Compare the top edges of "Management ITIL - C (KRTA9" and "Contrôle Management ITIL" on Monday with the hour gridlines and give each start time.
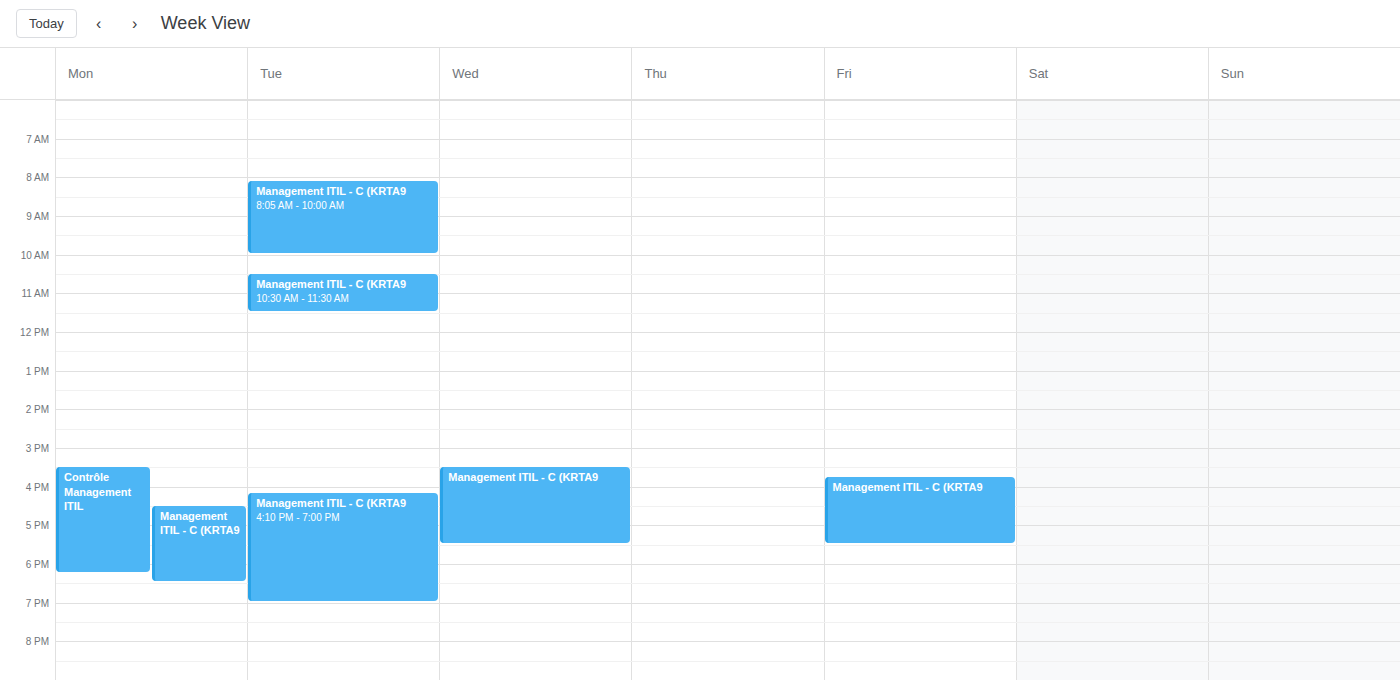
"Management ITIL - C (KRTA9": 4:30 PM, halfway between the 4 PM and 5 PM lines. "Contrôle Management ITIL": 3:30 PM, halfway between the 3 PM and 4 PM lines.